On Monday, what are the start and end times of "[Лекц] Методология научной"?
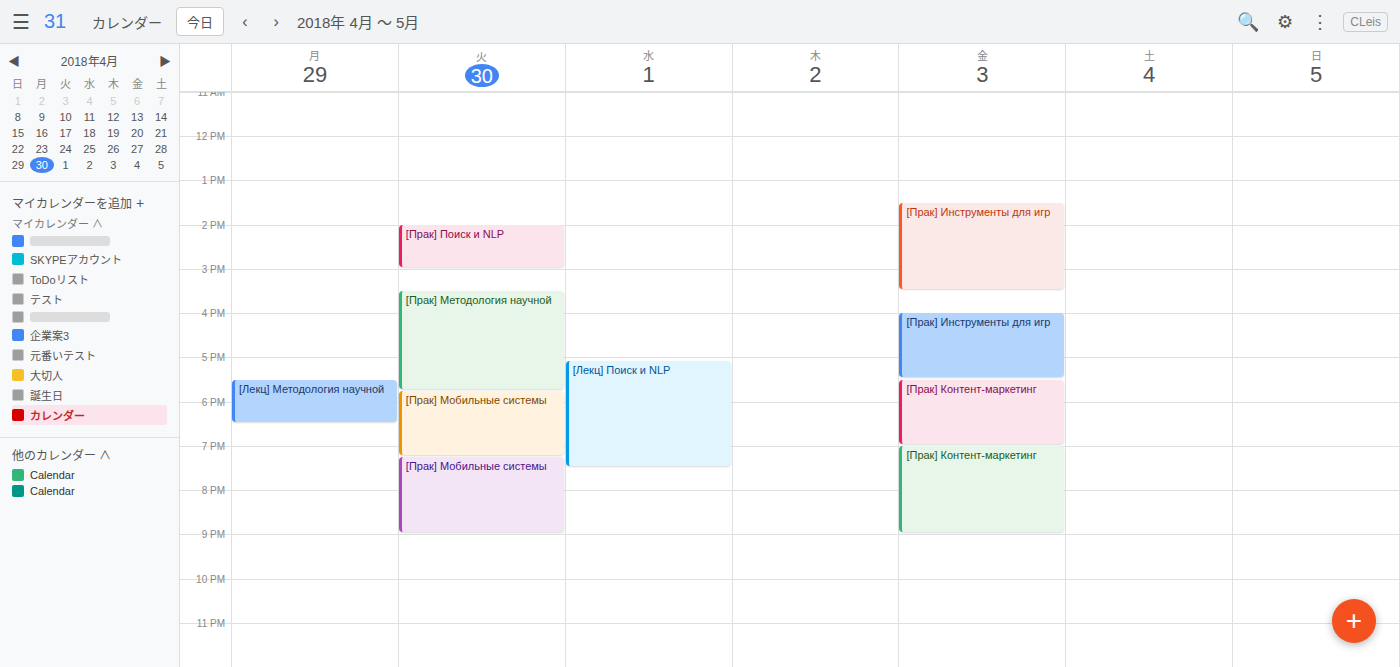
5:30 PM to 6:30 PM